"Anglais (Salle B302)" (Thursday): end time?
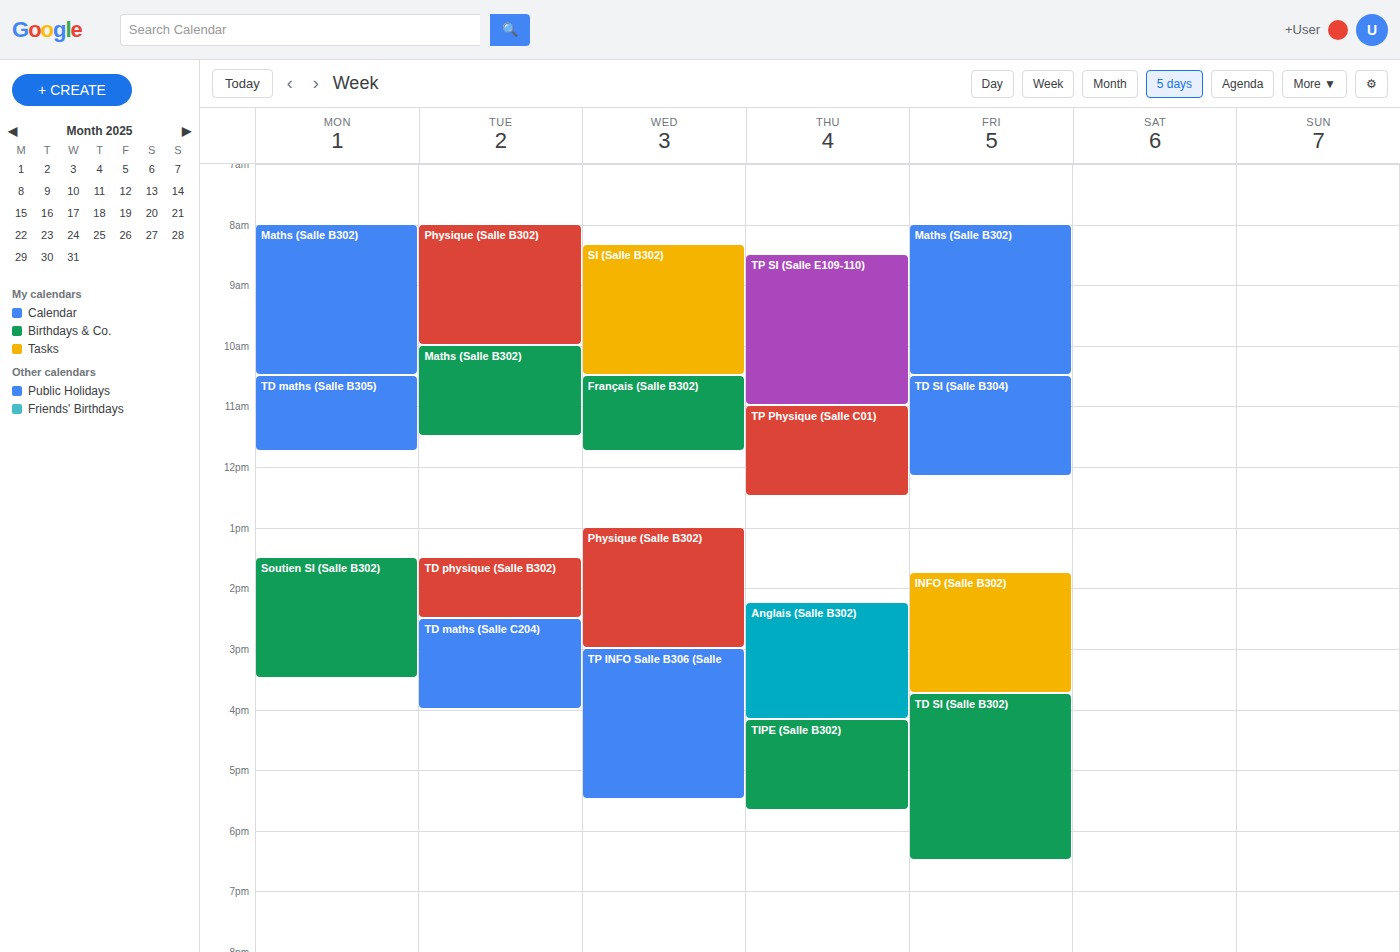
4:10 PM